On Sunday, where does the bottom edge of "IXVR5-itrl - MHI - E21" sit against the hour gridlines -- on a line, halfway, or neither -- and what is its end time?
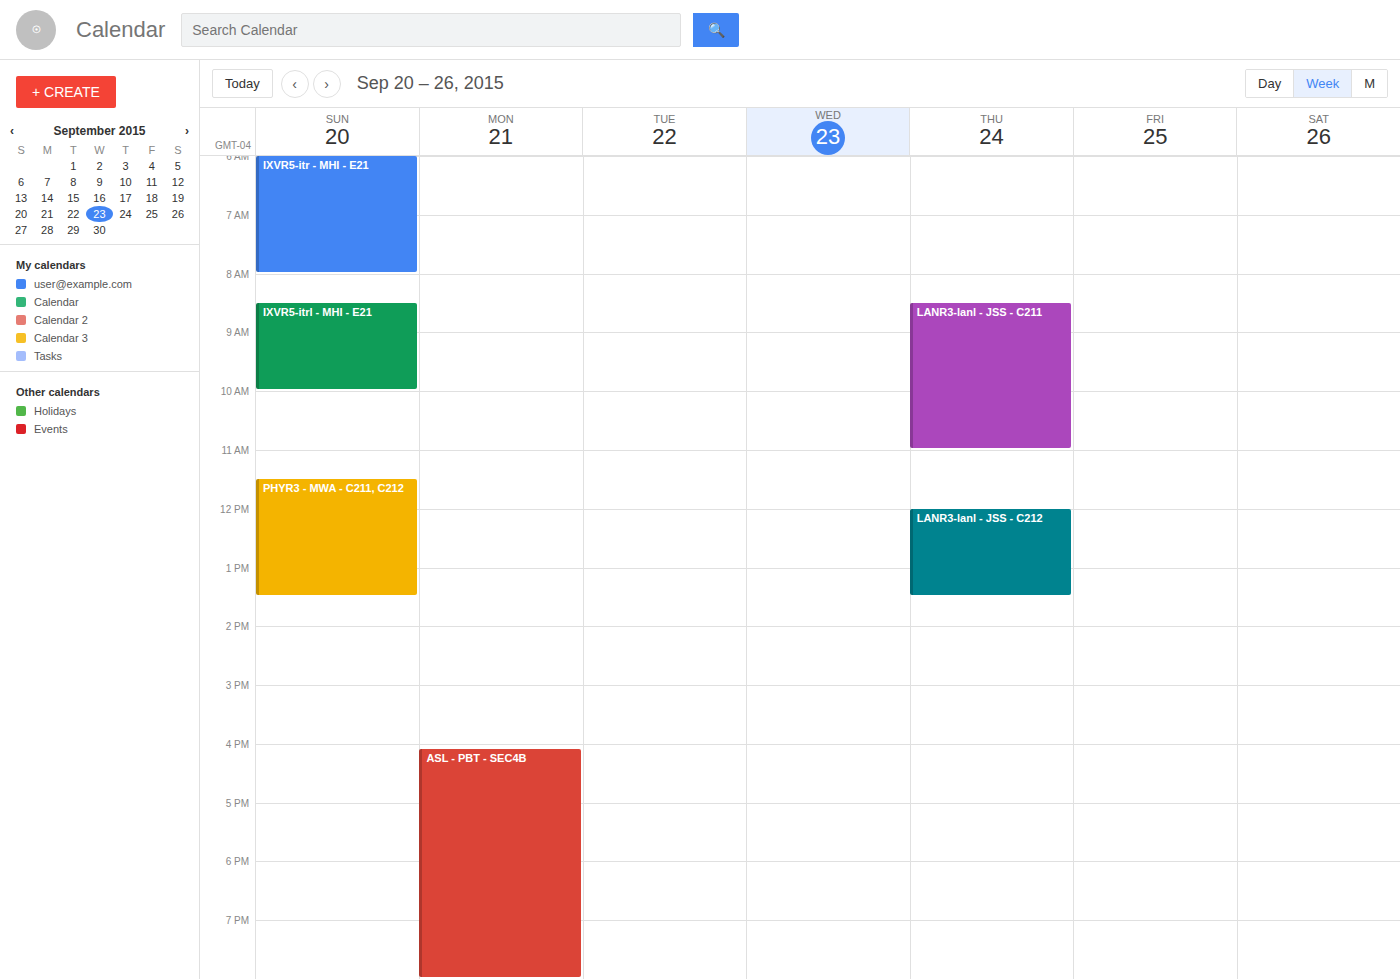
10:00 AM -- exactly on the 10 AM line.